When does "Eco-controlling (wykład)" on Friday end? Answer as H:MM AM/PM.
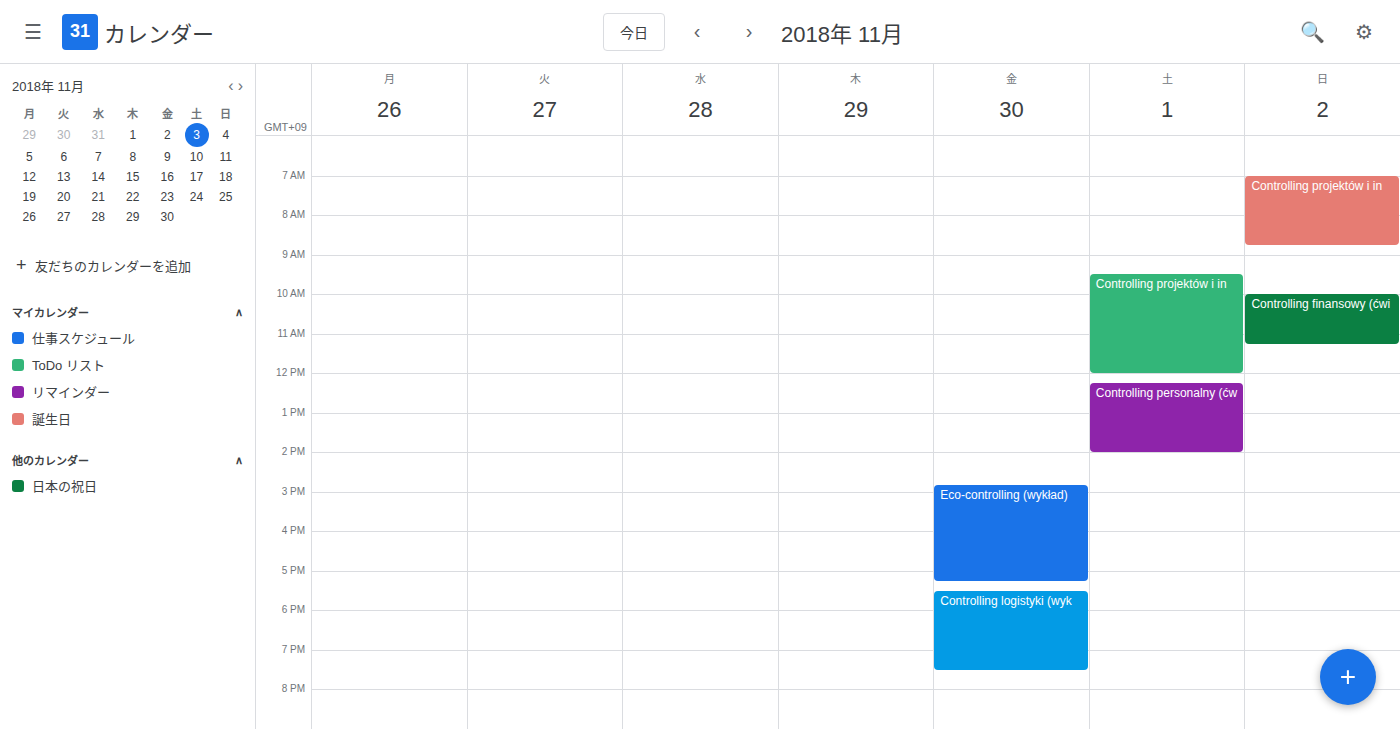
5:15 PM